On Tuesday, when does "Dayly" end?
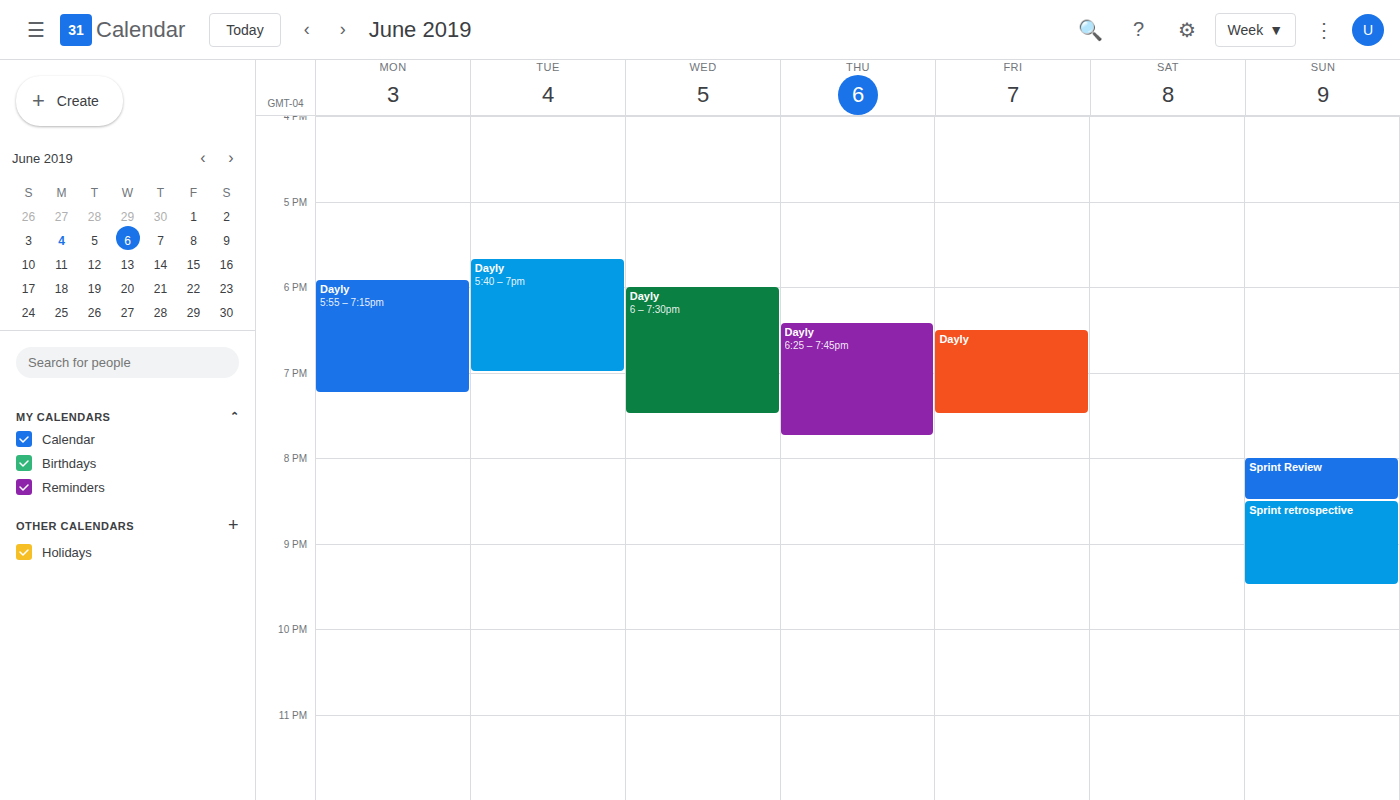
7:00 PM